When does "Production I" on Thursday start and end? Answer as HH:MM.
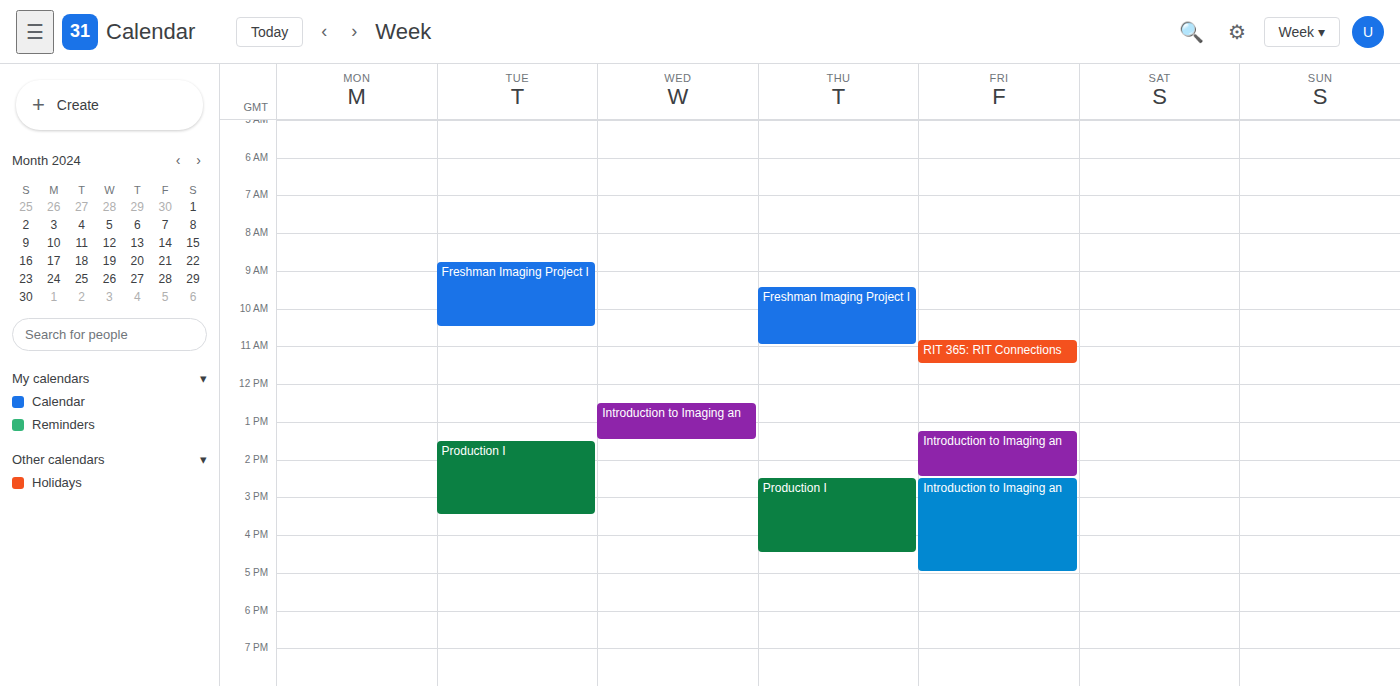
14:30 to 16:30